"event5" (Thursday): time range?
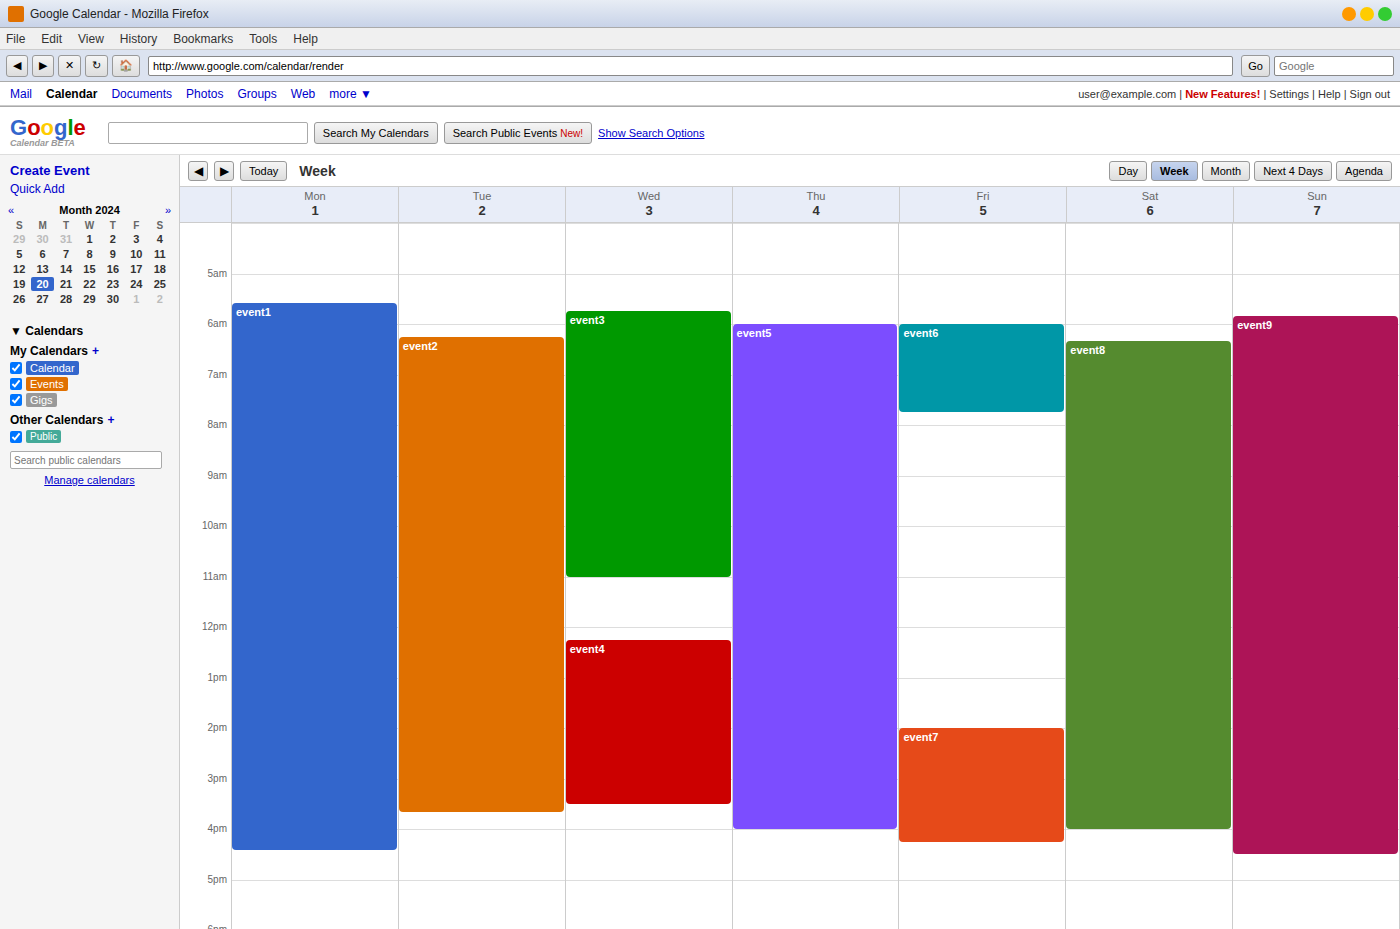
6:00 AM to 4:00 PM